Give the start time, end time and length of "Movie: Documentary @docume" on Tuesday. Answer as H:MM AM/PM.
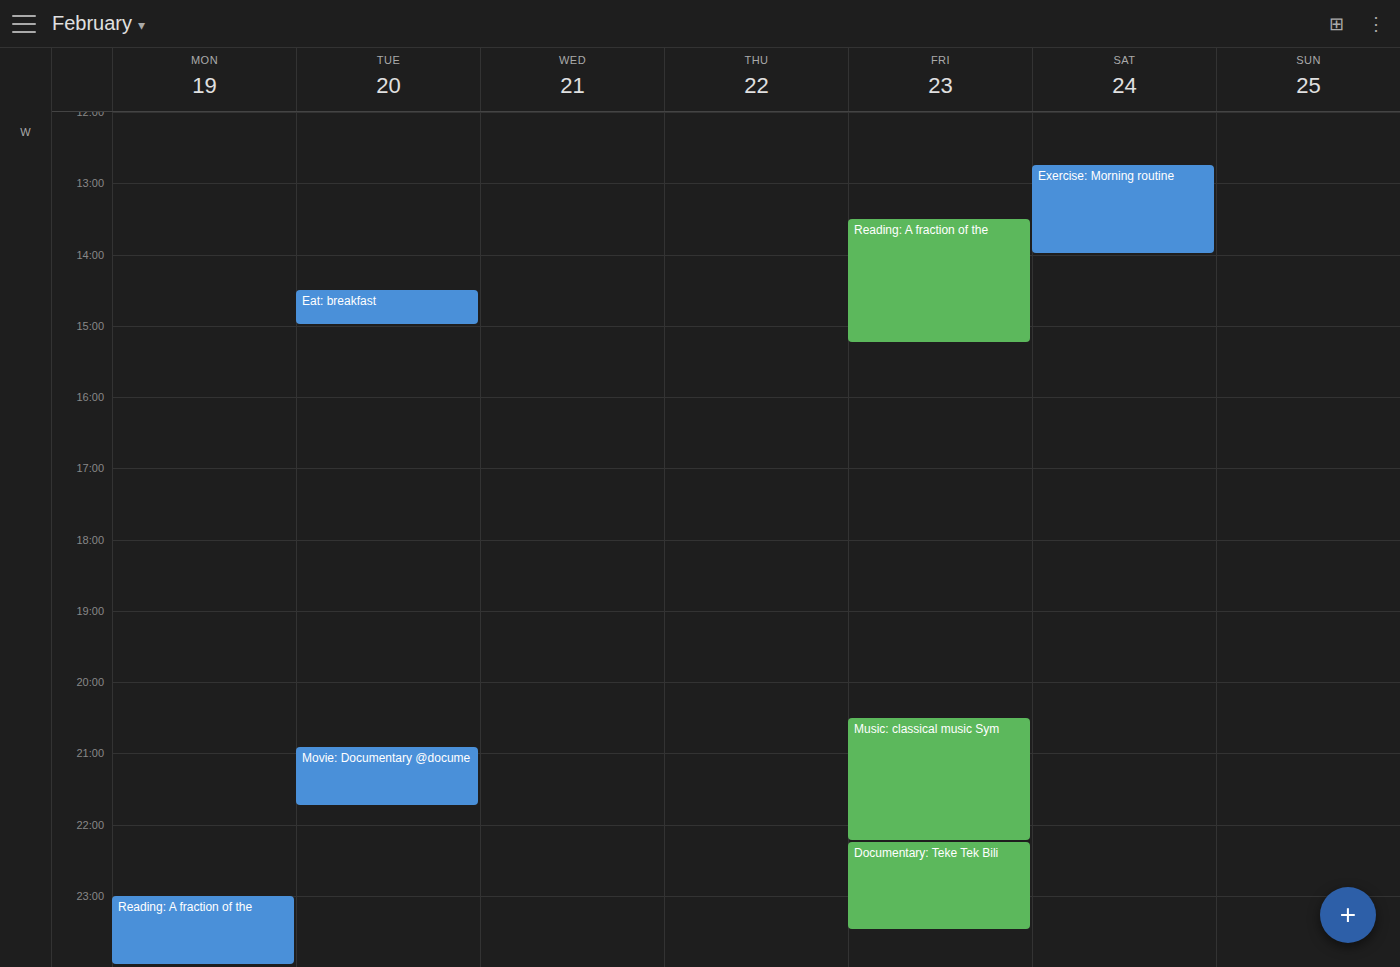
8:55 PM to 9:45 PM, 50 minutes